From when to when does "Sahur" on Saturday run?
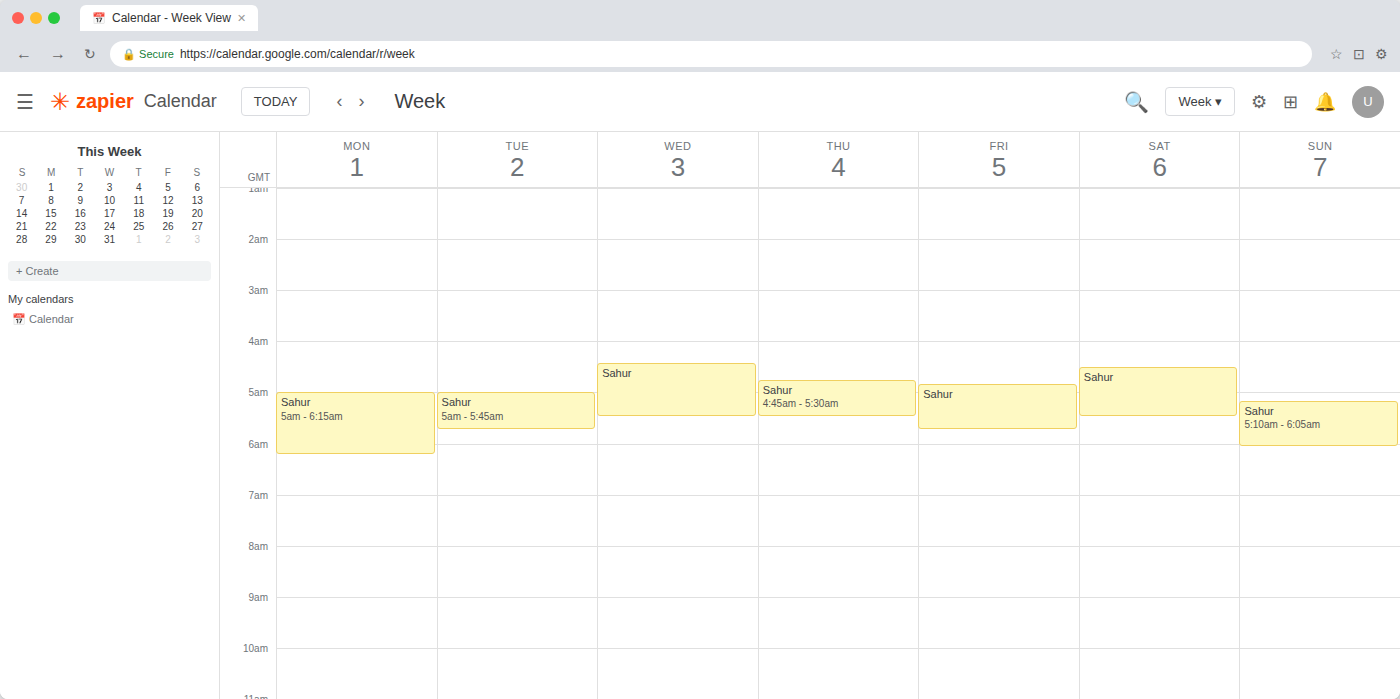
4:30 AM to 5:30 AM